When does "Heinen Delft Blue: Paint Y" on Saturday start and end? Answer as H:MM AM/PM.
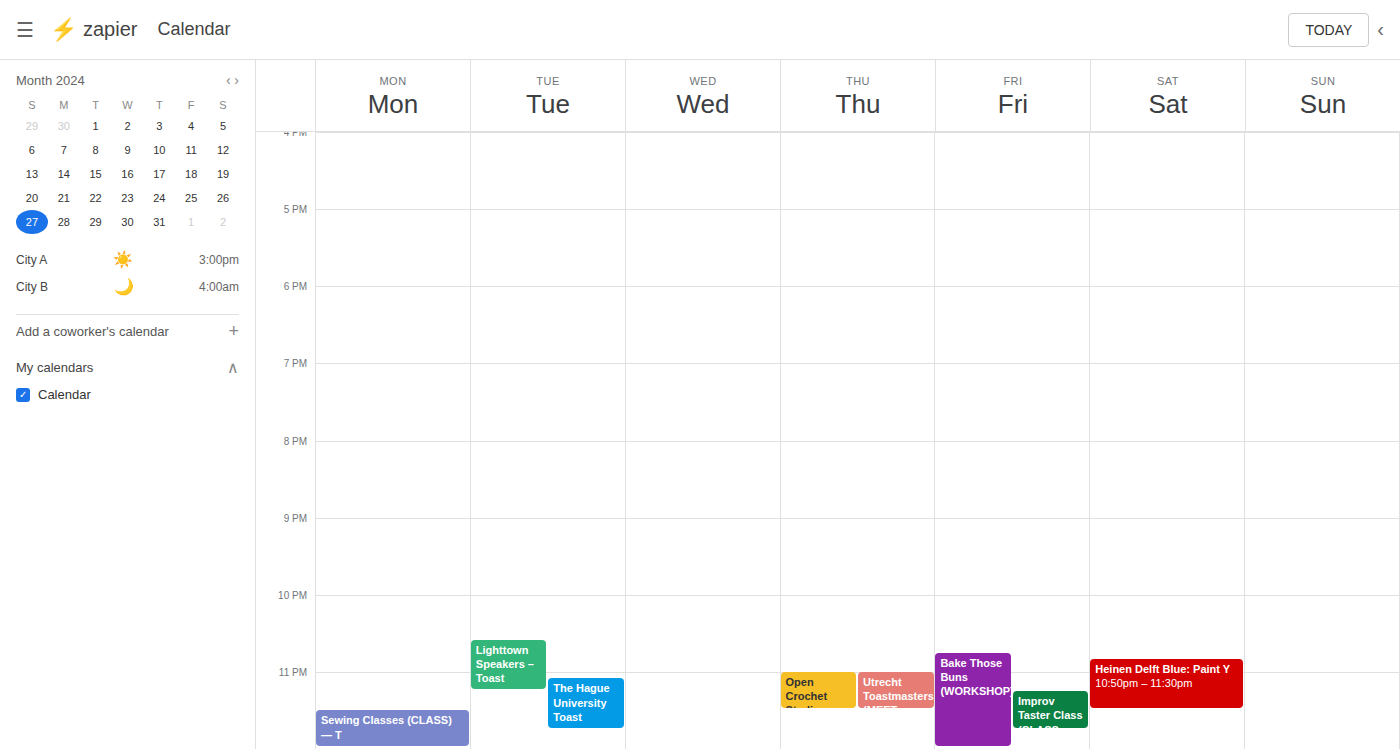
10:50 PM to 11:30 PM